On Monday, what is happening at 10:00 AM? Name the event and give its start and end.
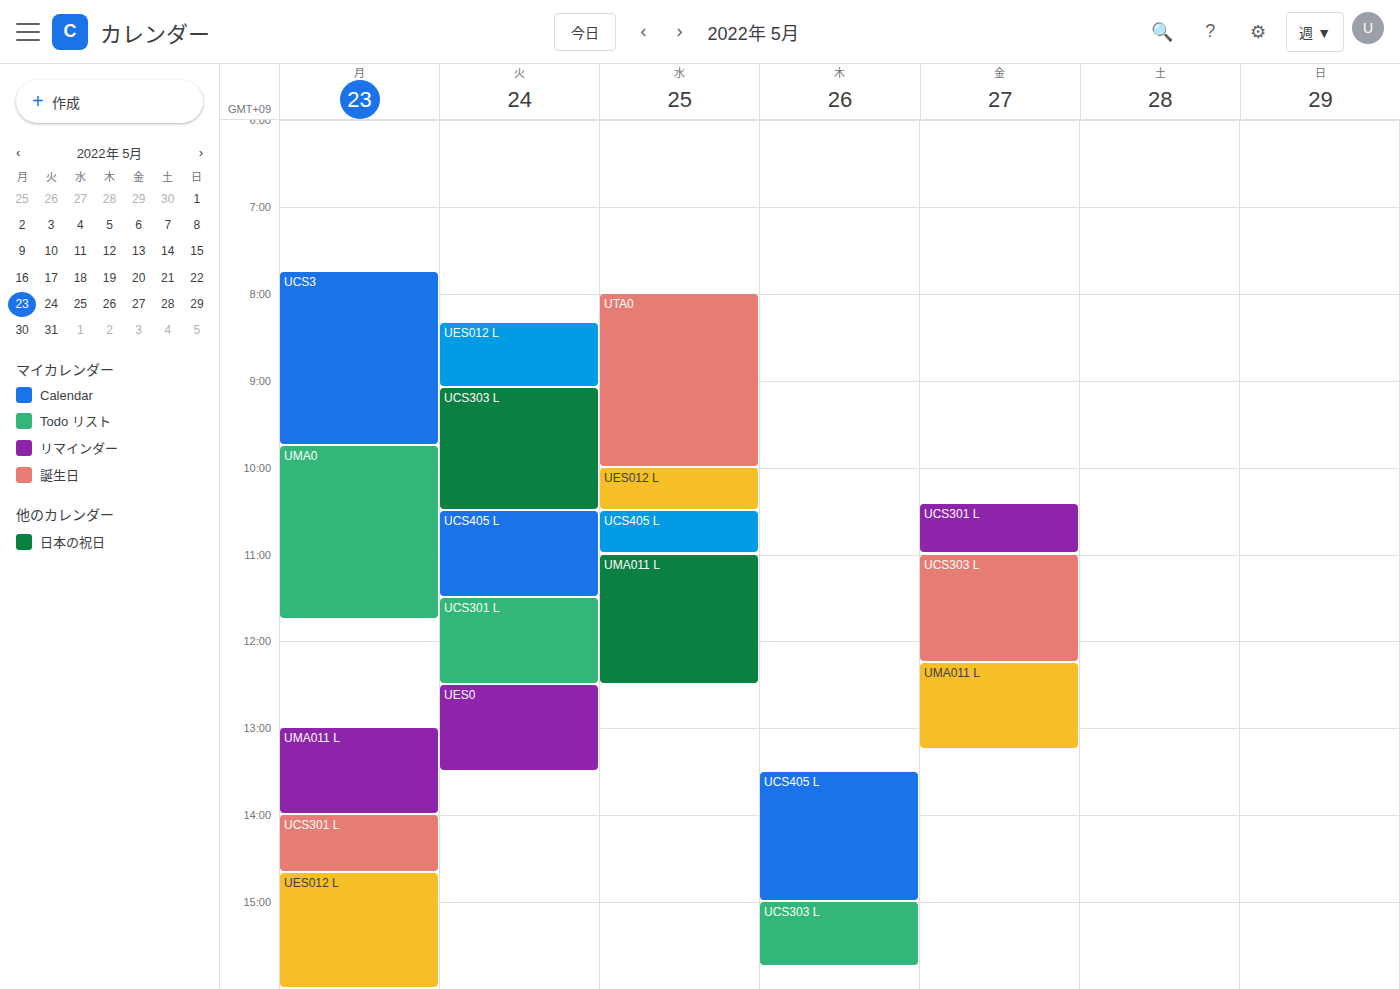
"UMA0", 9:45 AM to 11:45 AM